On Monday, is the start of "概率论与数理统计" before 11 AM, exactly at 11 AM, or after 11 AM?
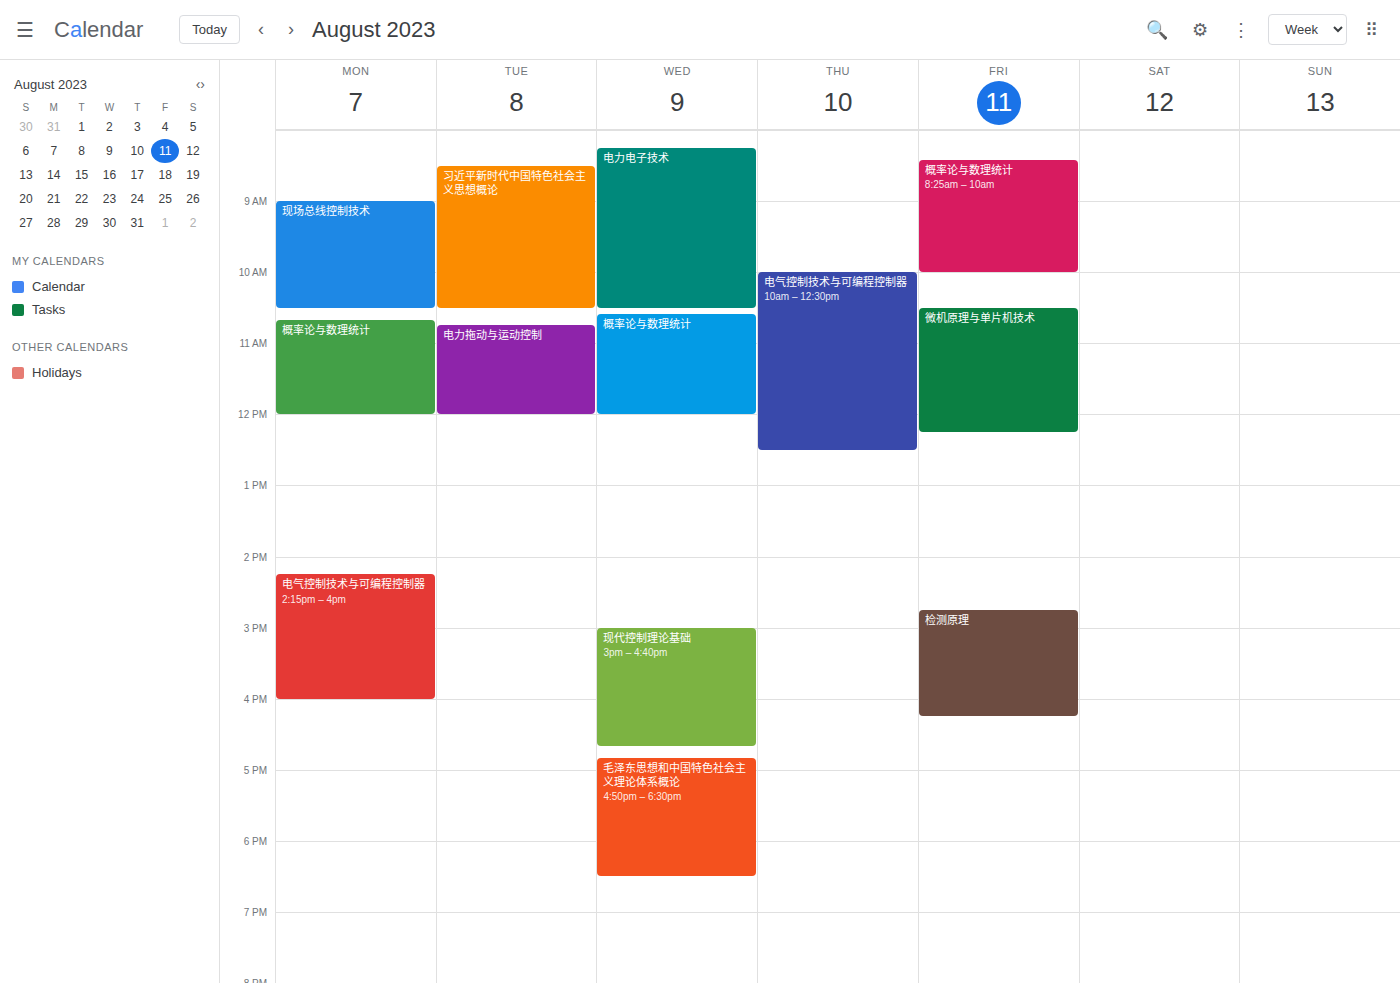
10:40 AM -- before 11 AM, 20 minutes above the 11 AM line.